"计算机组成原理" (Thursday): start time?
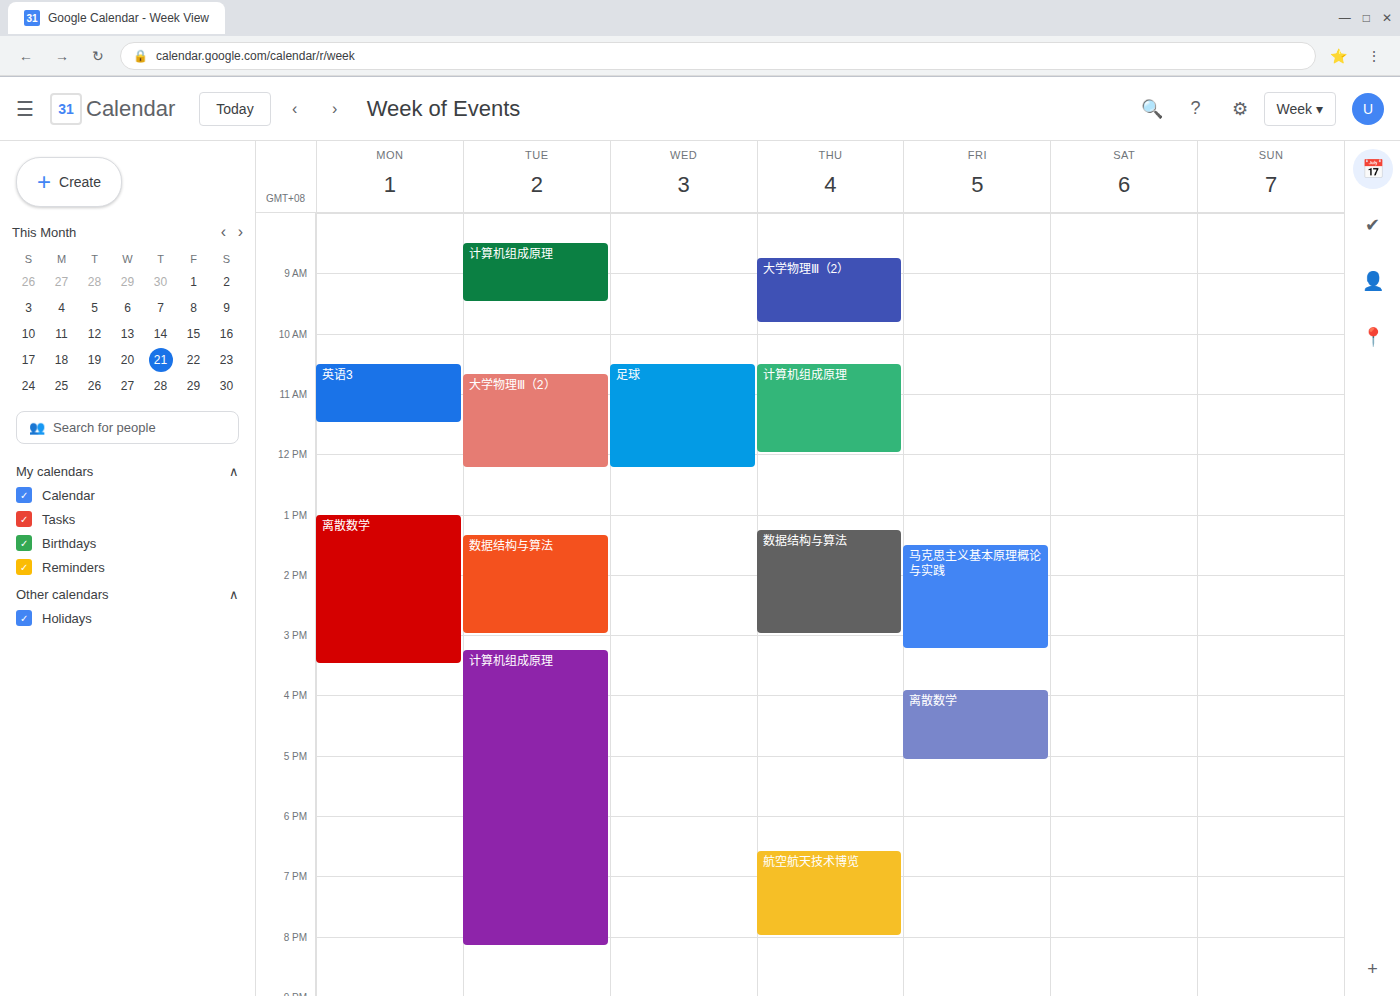
10:30 AM